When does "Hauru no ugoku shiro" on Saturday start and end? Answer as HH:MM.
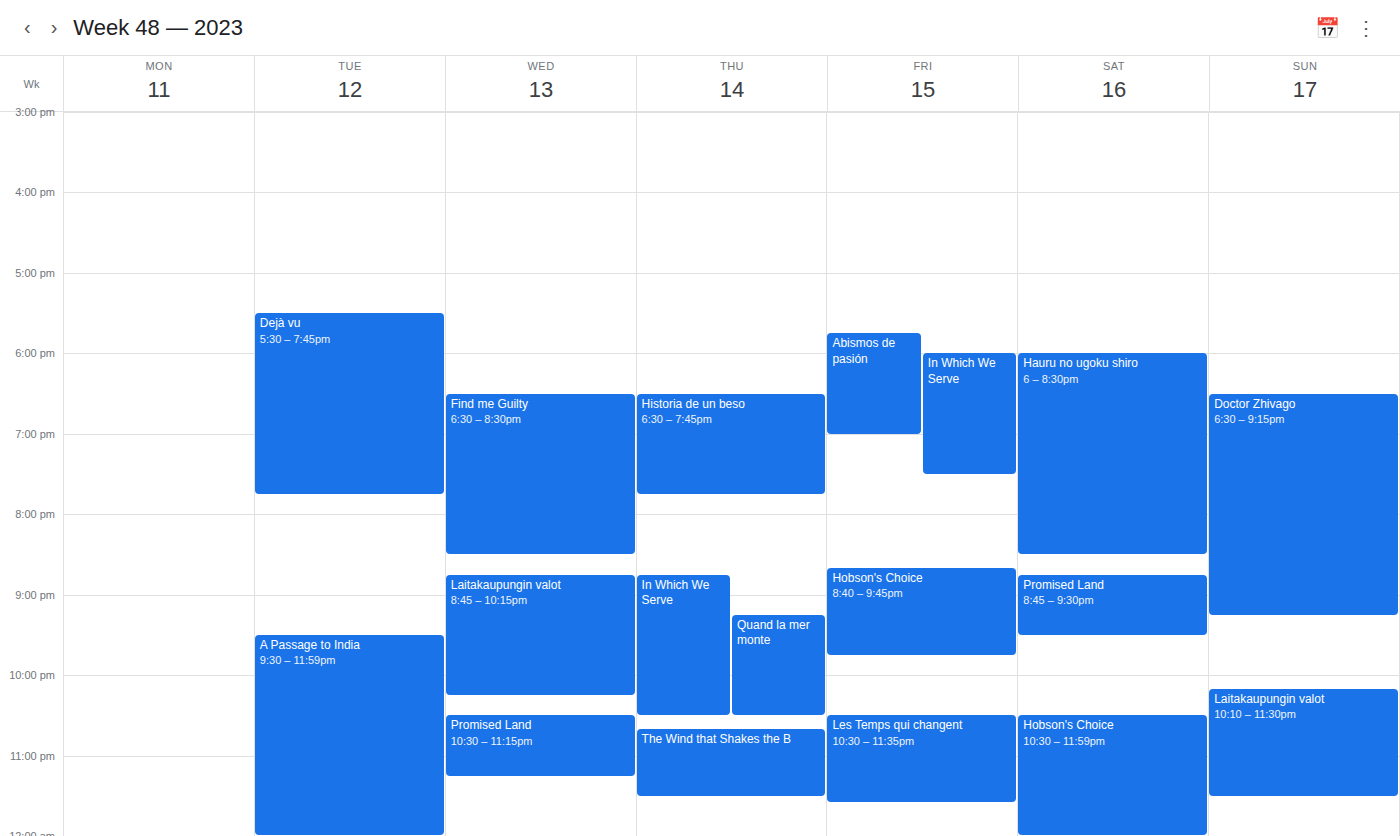
18:00 to 20:30